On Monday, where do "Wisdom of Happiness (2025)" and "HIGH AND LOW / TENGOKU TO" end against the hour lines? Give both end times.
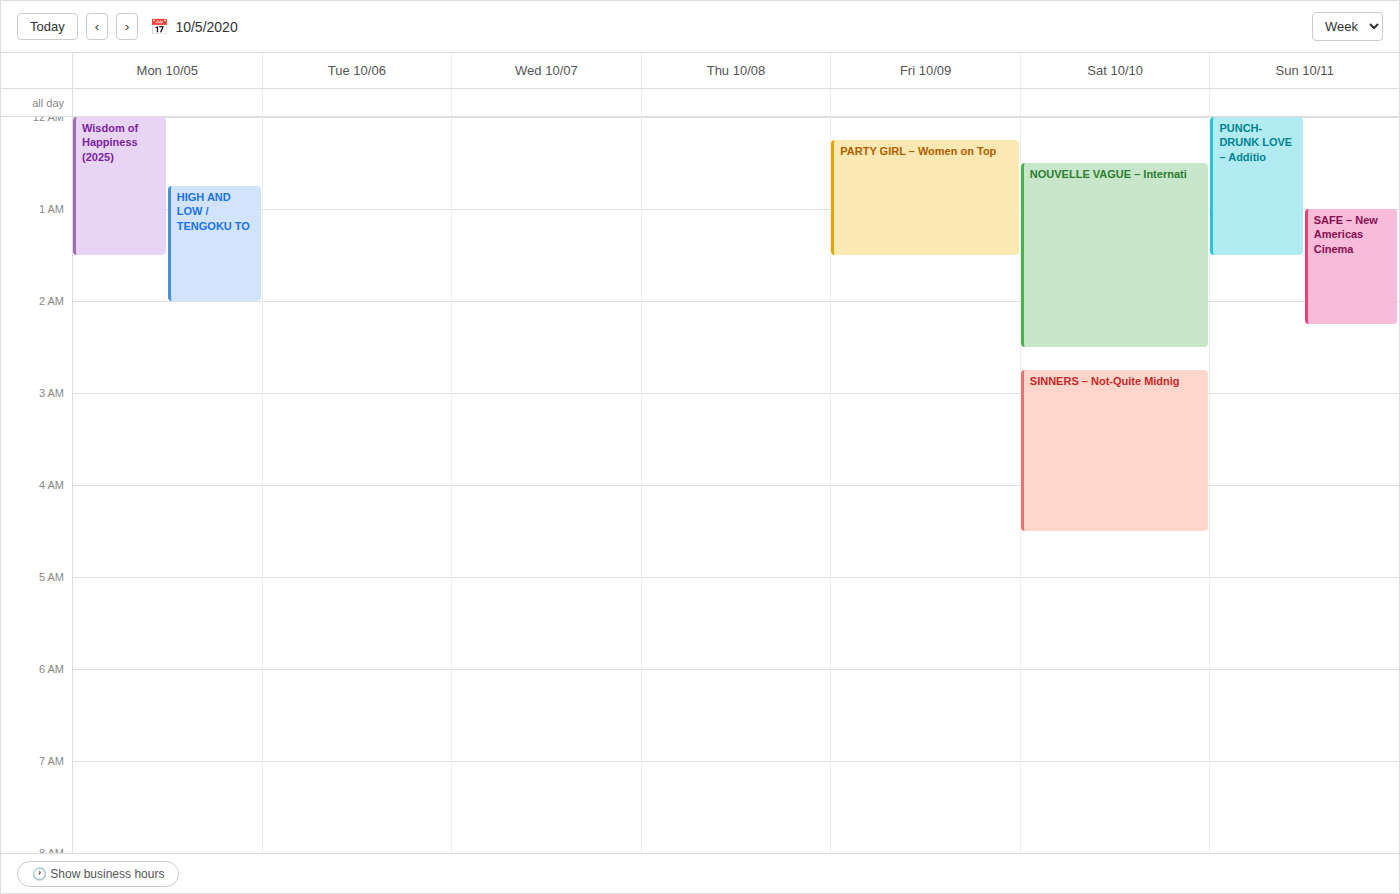
"Wisdom of Happiness (2025)": 1:30 AM, halfway between the 1 AM and 2 AM lines. "HIGH AND LOW / TENGOKU TO": 2:00 AM, exactly on the 2 AM line.